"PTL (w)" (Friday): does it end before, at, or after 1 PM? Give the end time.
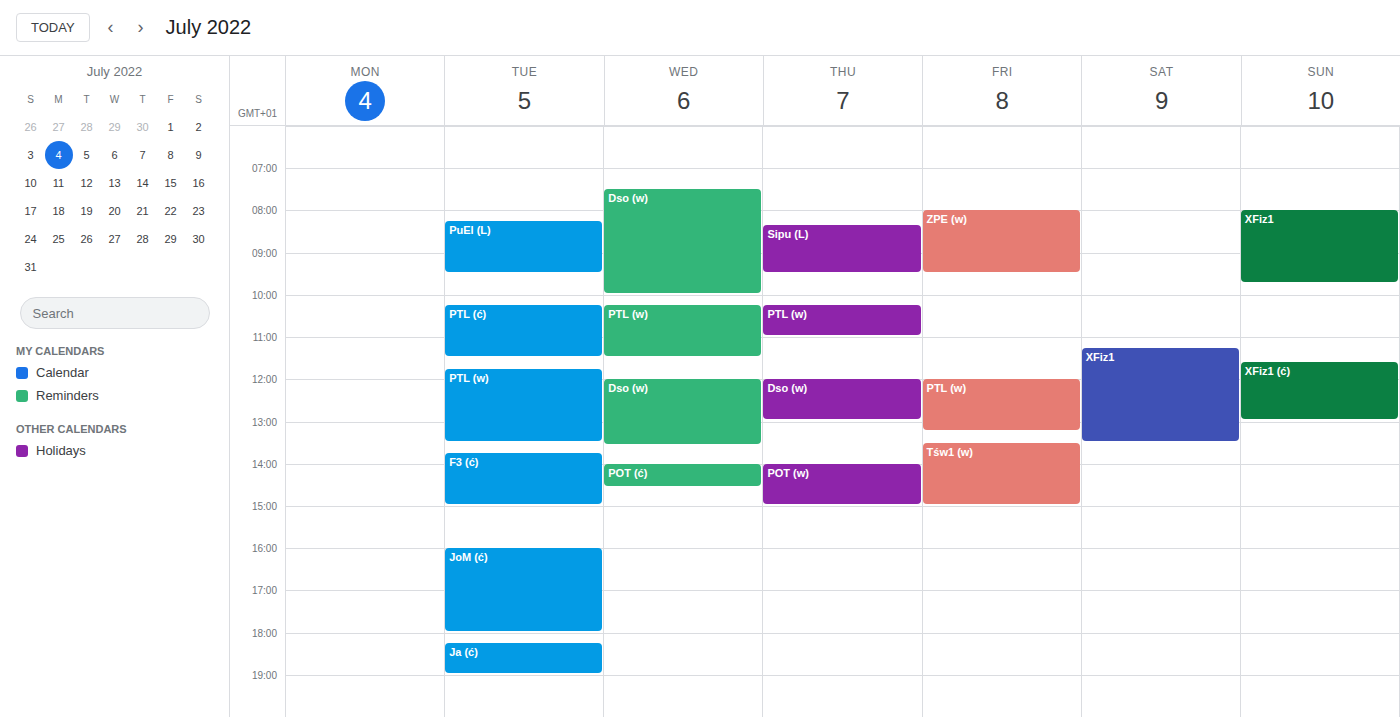
1:15 PM -- after 1 PM, 15 minutes below the 1 PM line.